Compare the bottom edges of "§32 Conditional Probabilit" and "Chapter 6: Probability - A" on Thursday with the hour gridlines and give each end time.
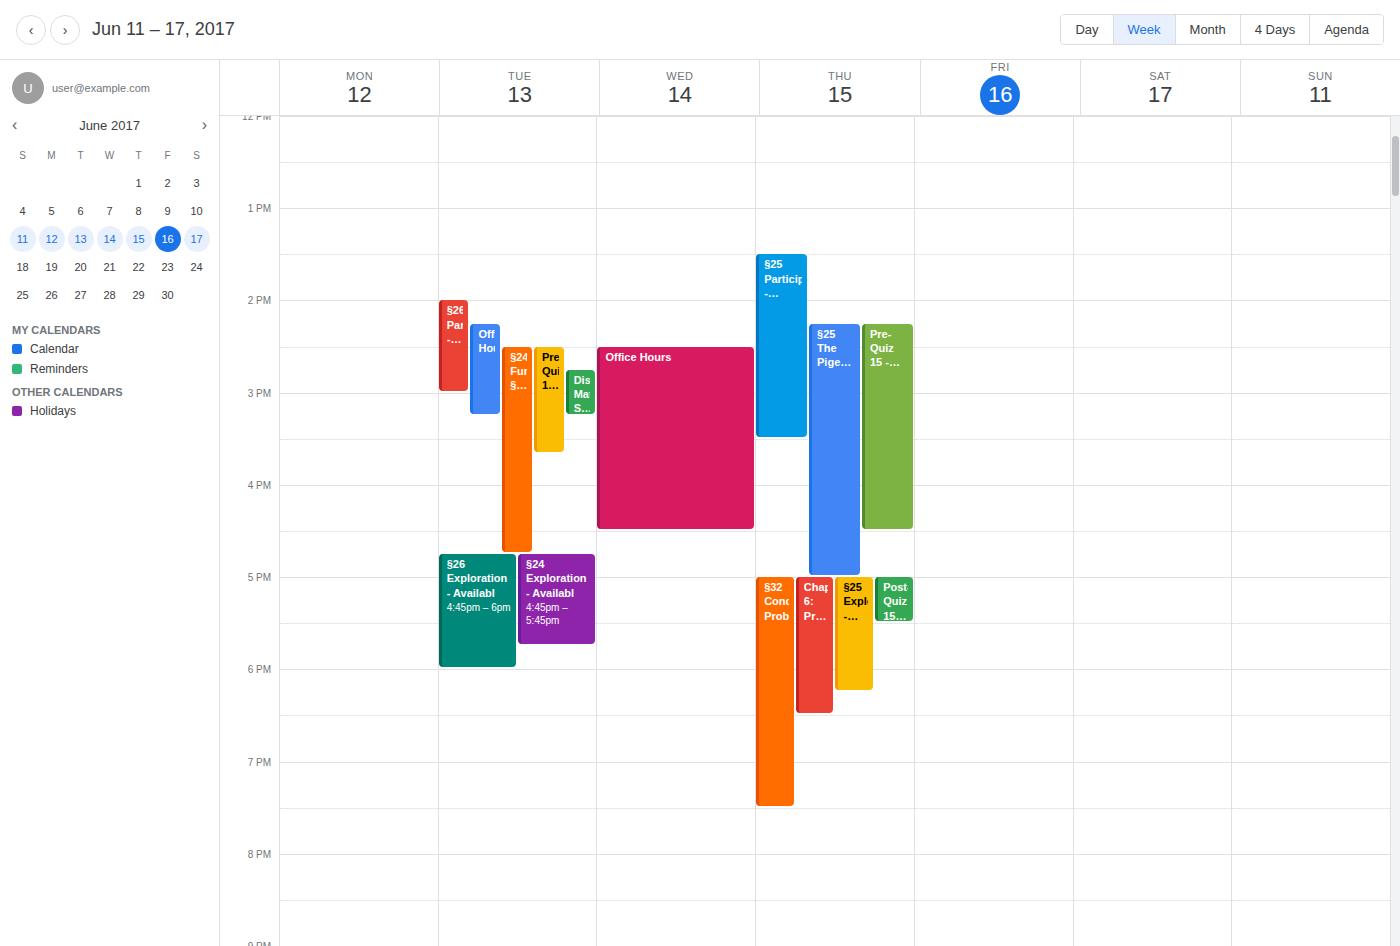
"§32 Conditional Probabilit": 19:30, halfway between the 19:00 and 20:00 lines. "Chapter 6: Probability - A": 18:30, halfway between the 18:00 and 19:00 lines.